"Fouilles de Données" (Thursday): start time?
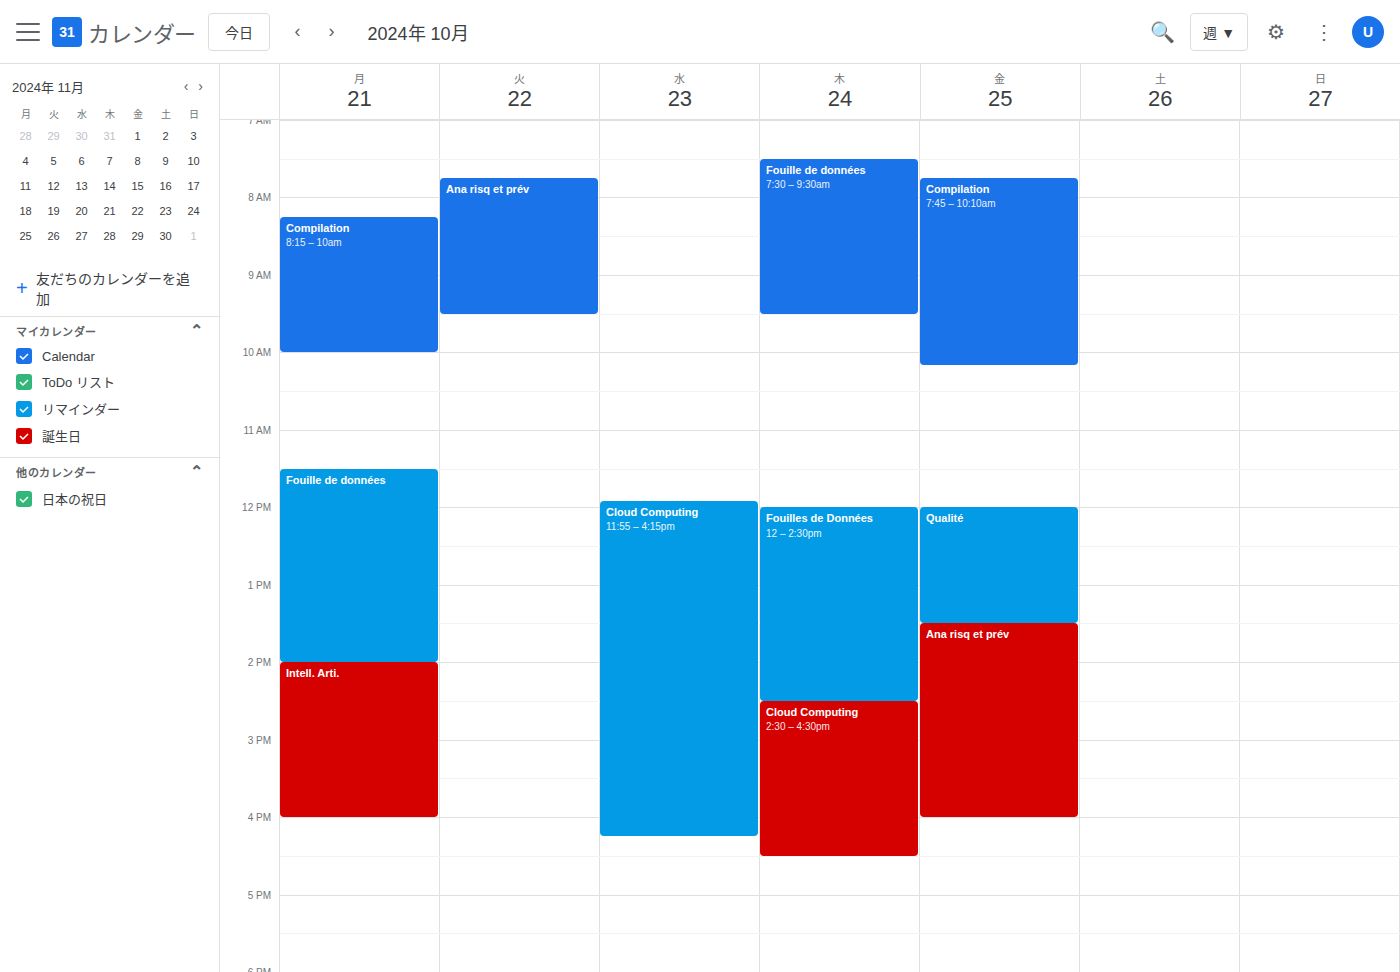
12:00 PM